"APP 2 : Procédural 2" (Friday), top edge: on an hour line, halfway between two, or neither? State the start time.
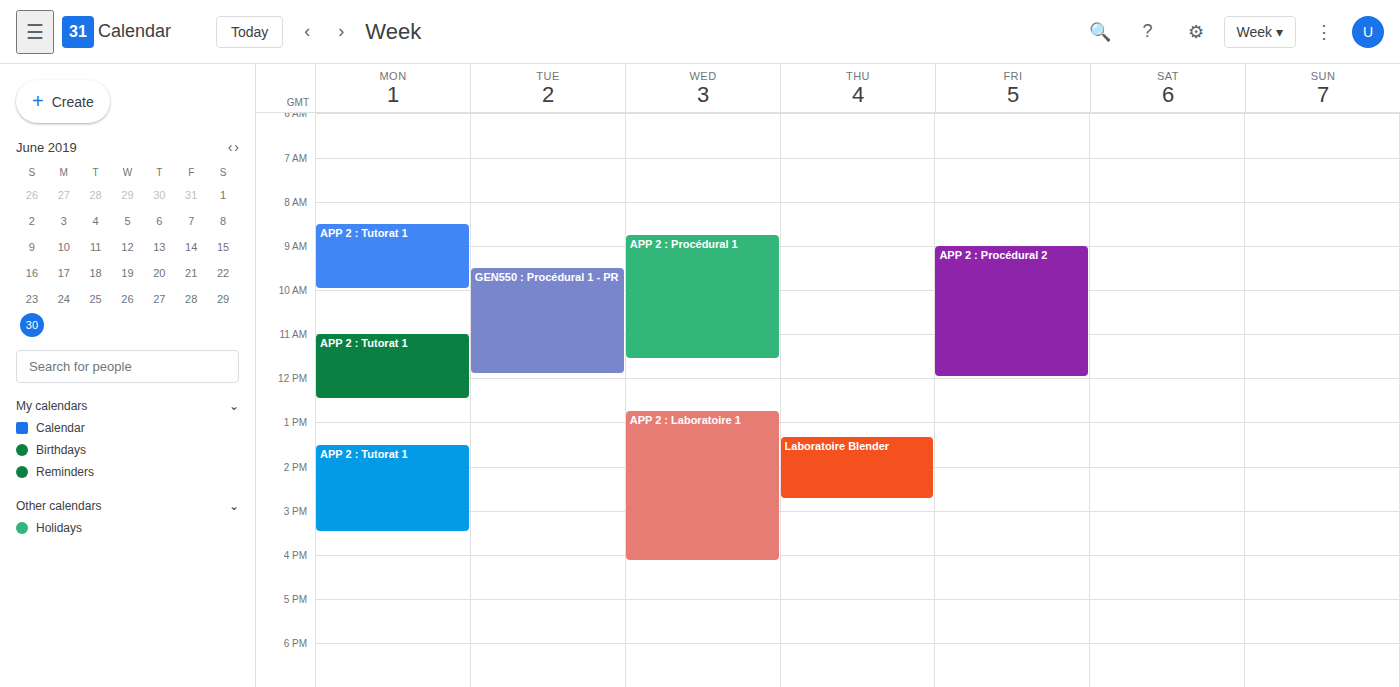
9:00 AM -- exactly on the 9 AM line.